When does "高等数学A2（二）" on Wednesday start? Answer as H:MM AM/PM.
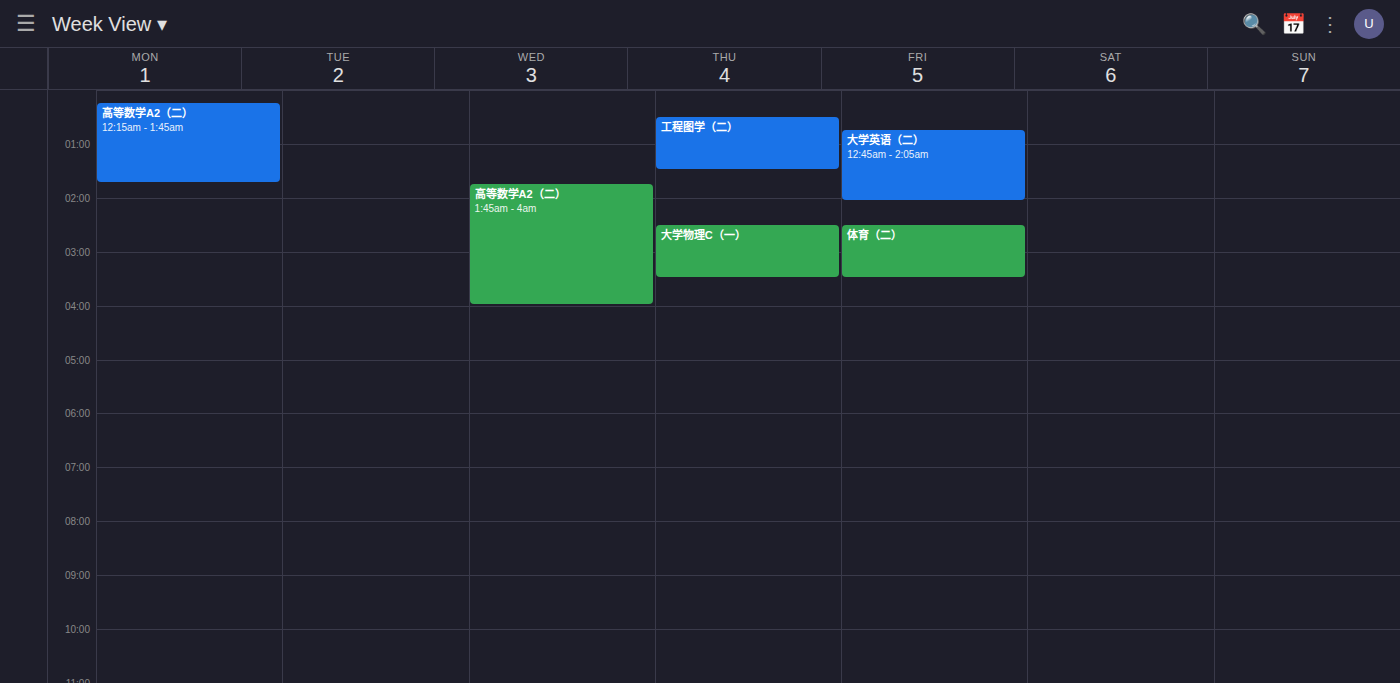
1:45 AM